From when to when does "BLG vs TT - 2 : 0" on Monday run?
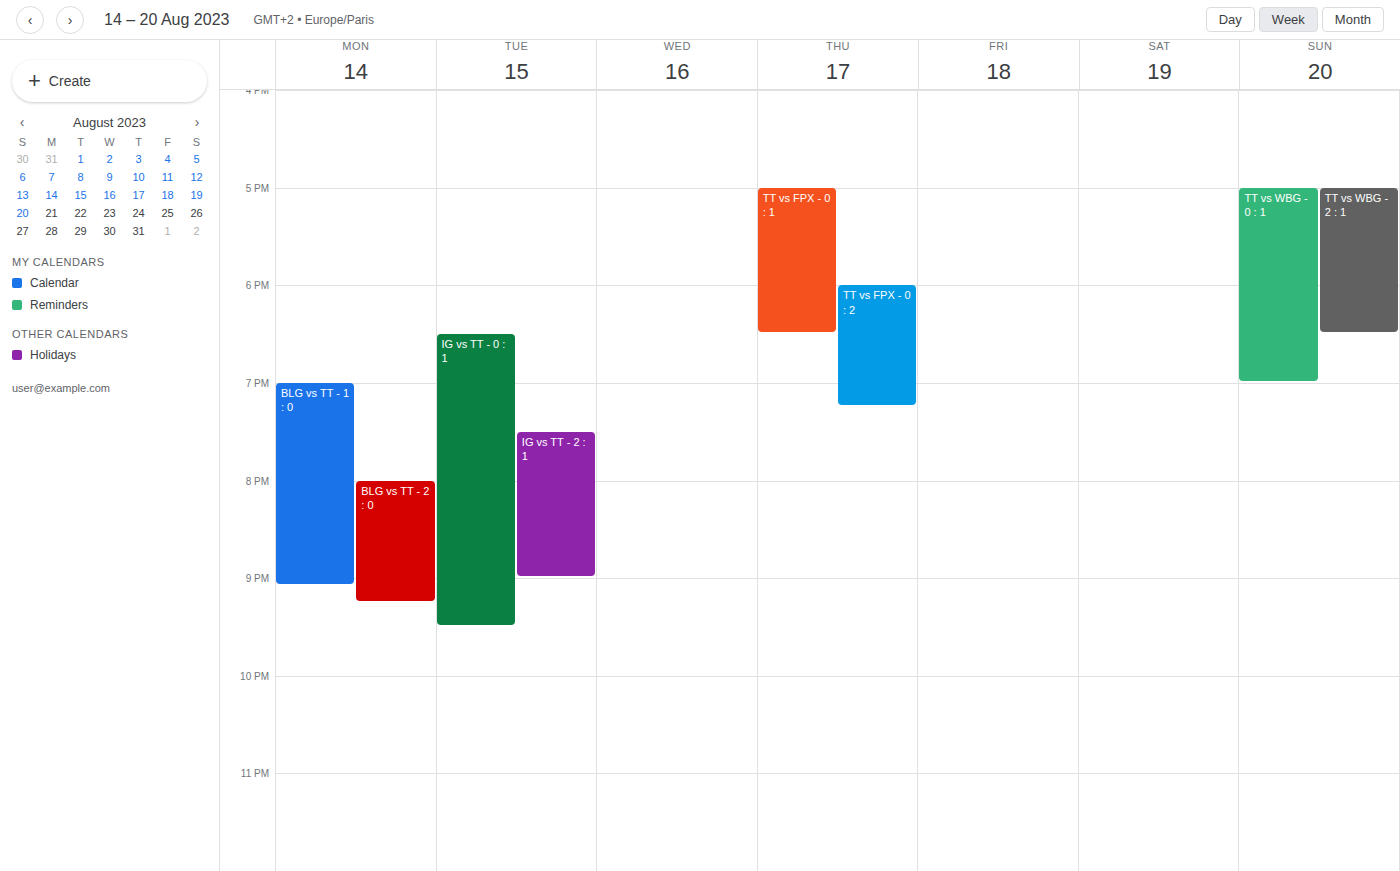
8:00 PM to 9:15 PM